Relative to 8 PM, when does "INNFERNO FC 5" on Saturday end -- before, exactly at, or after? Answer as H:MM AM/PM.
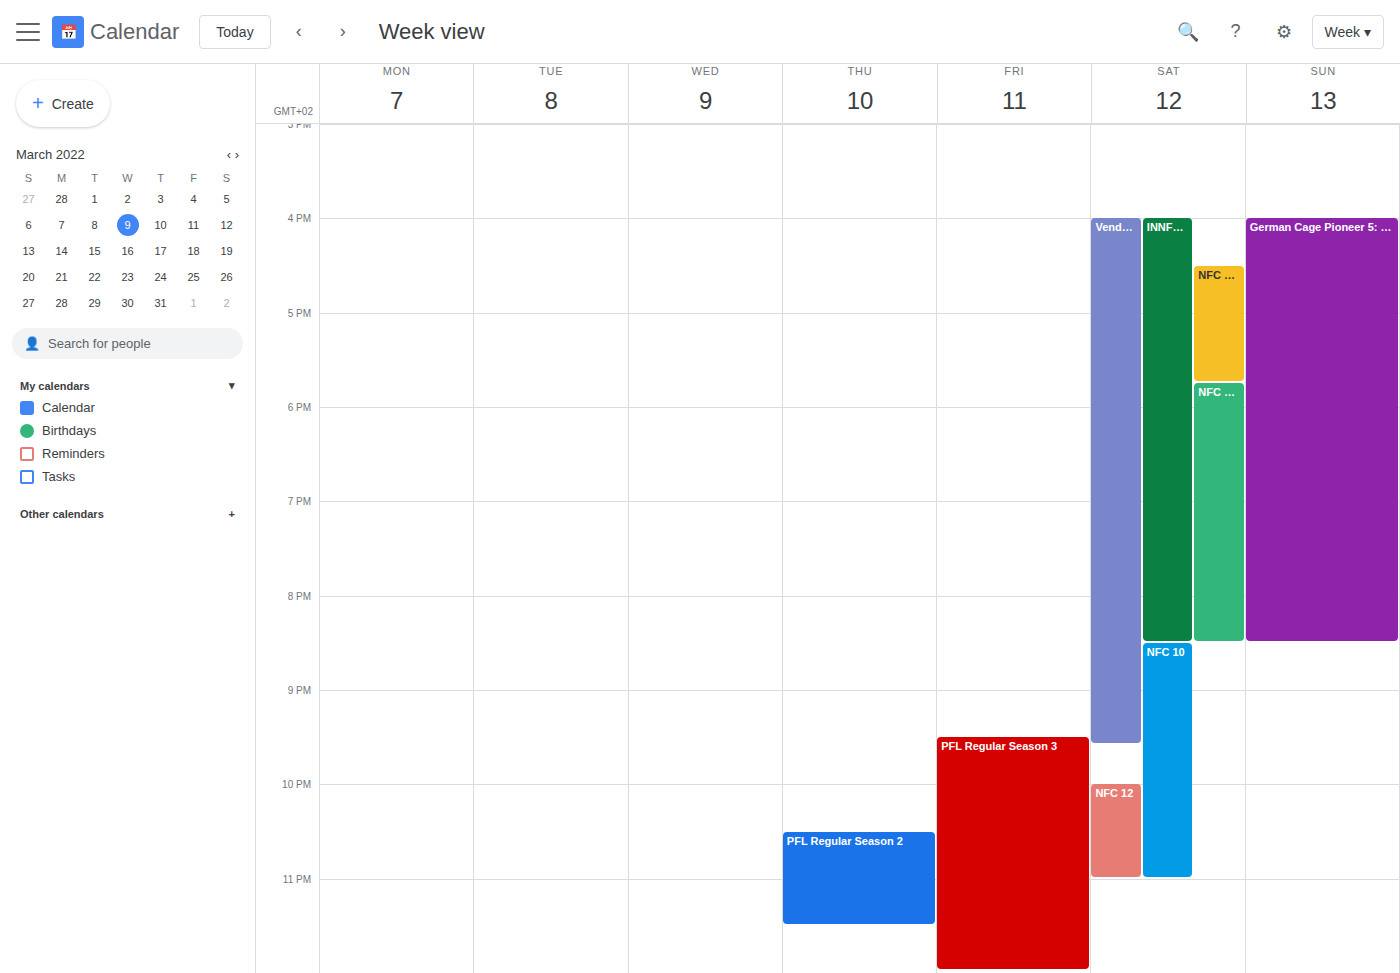
8:30 PM -- after 8 PM, 30 minutes below the 8 PM line.